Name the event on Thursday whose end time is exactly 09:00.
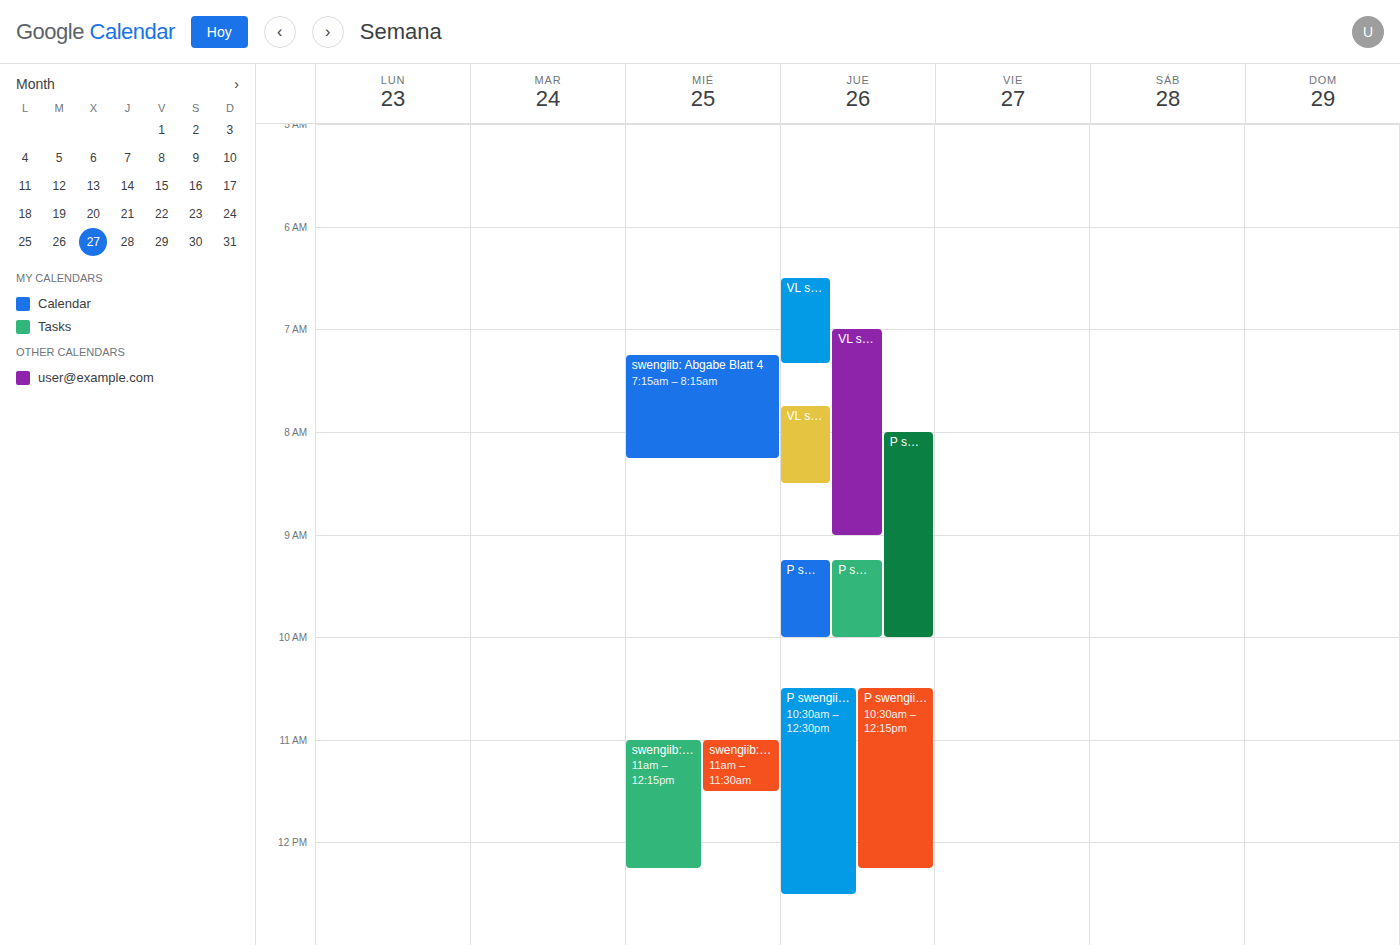
"VL swengiib: Anwendungsfal"